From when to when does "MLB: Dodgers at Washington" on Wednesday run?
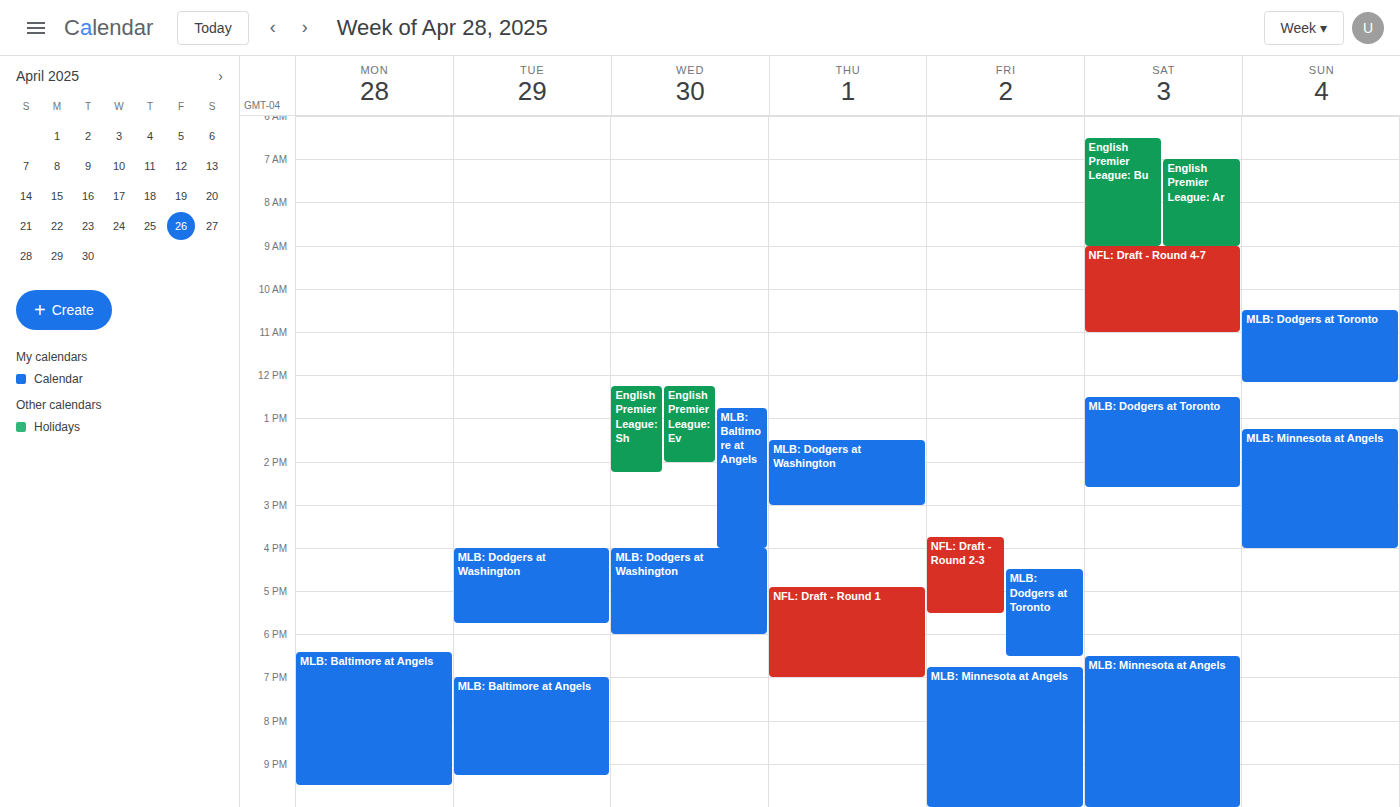
4:00 PM to 6:00 PM